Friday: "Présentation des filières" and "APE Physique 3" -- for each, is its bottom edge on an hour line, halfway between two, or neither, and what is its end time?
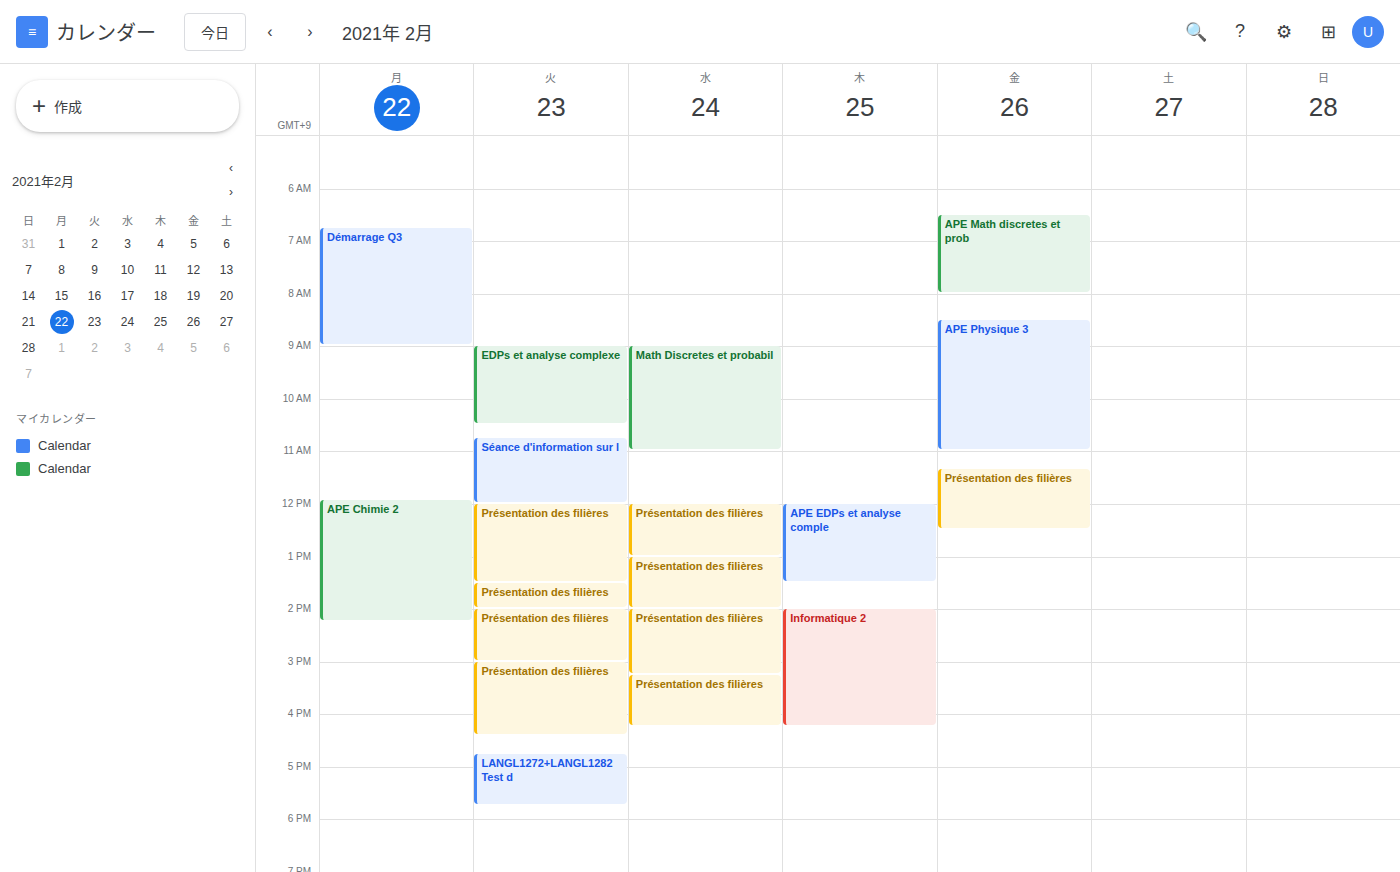
"Présentation des filières": 12:30 PM, halfway between the 12 PM and 1 PM lines. "APE Physique 3": 11:00 AM, exactly on the 11 AM line.